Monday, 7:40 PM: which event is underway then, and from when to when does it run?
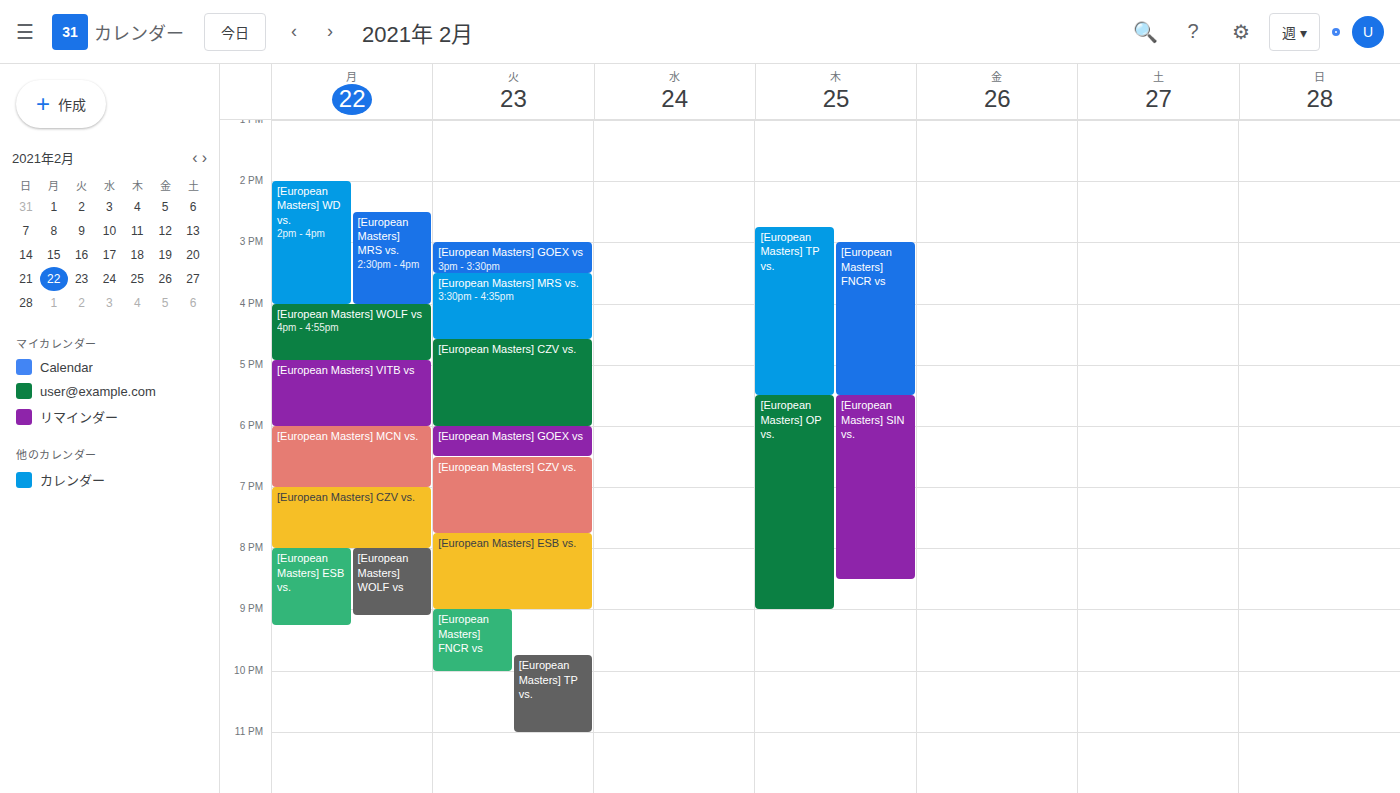
"[European Masters] CZV vs.", 7:00 PM to 8:00 PM